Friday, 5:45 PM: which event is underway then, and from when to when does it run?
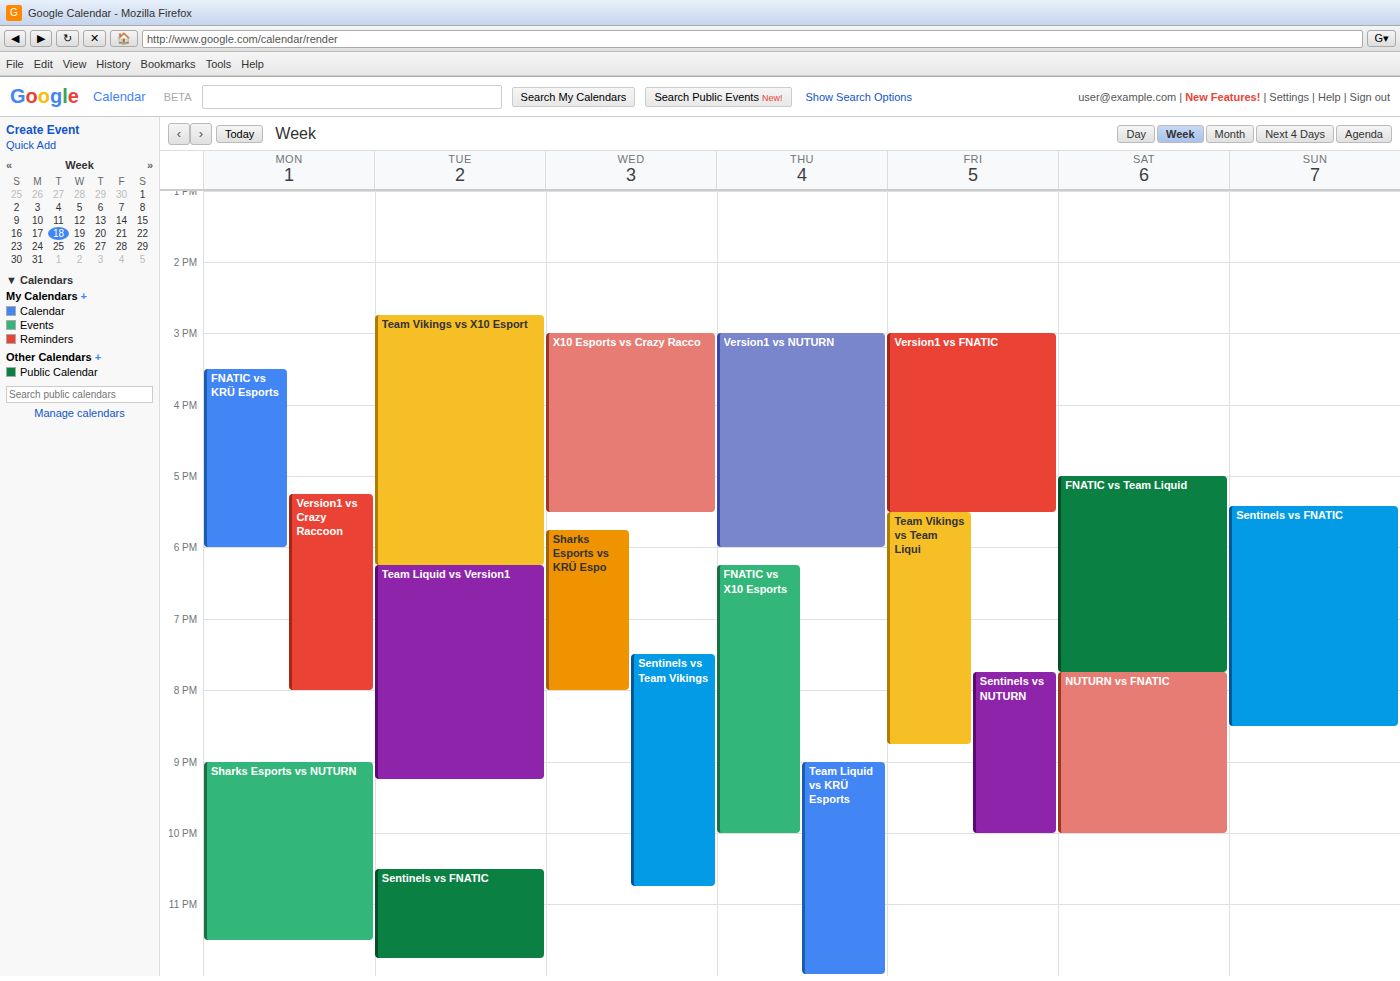
"Team Vikings vs Team Liqui", 5:30 PM to 8:45 PM